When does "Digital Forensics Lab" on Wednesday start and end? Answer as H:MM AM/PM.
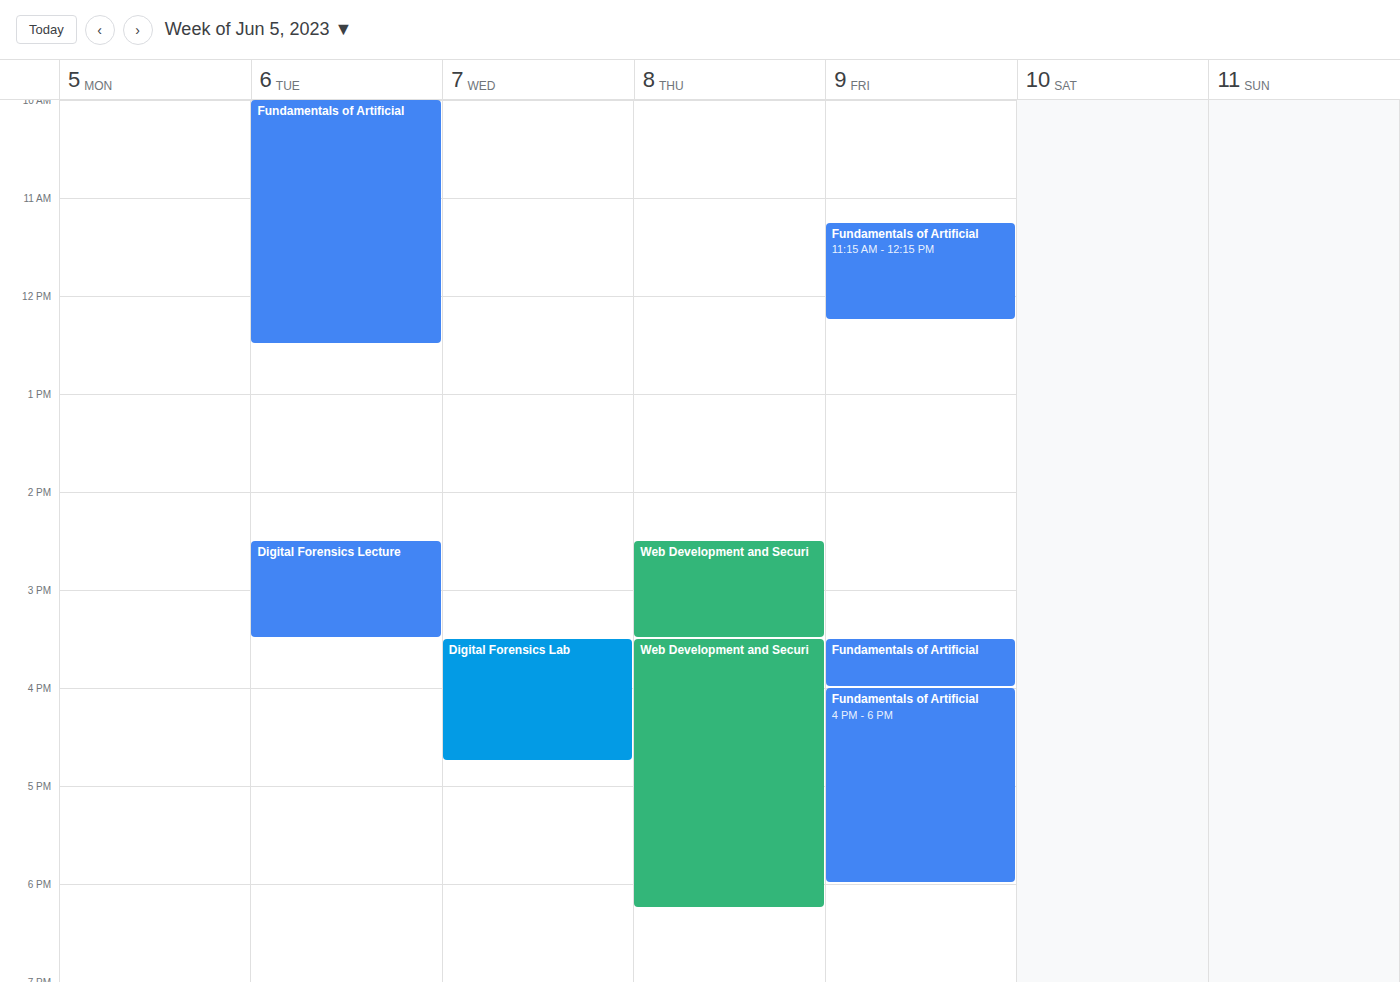
3:30 PM to 4:45 PM